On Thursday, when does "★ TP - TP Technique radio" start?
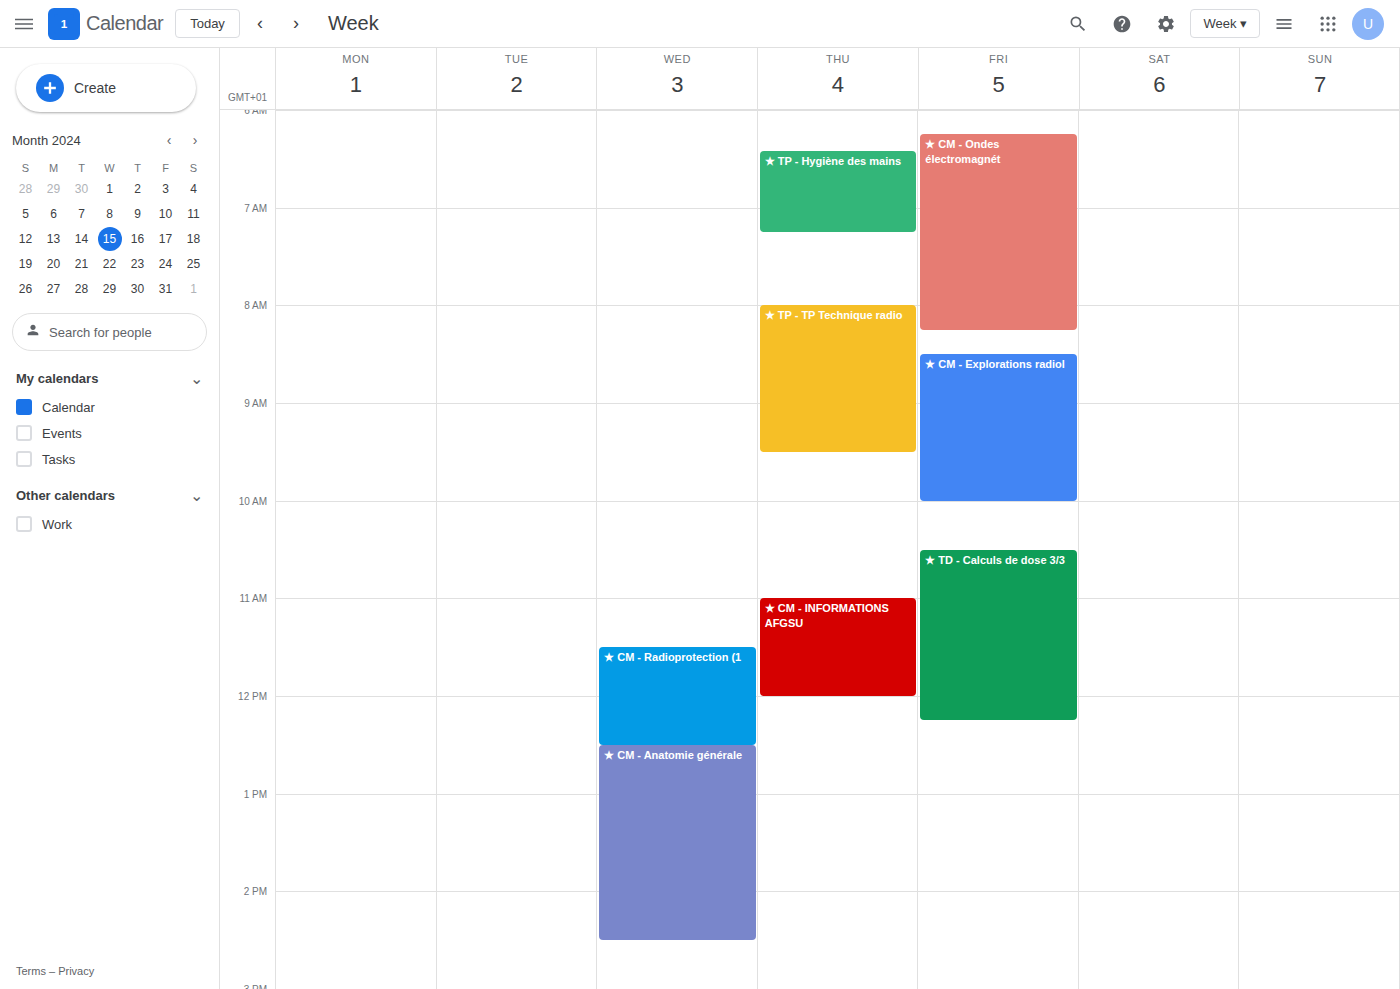
8:00 AM